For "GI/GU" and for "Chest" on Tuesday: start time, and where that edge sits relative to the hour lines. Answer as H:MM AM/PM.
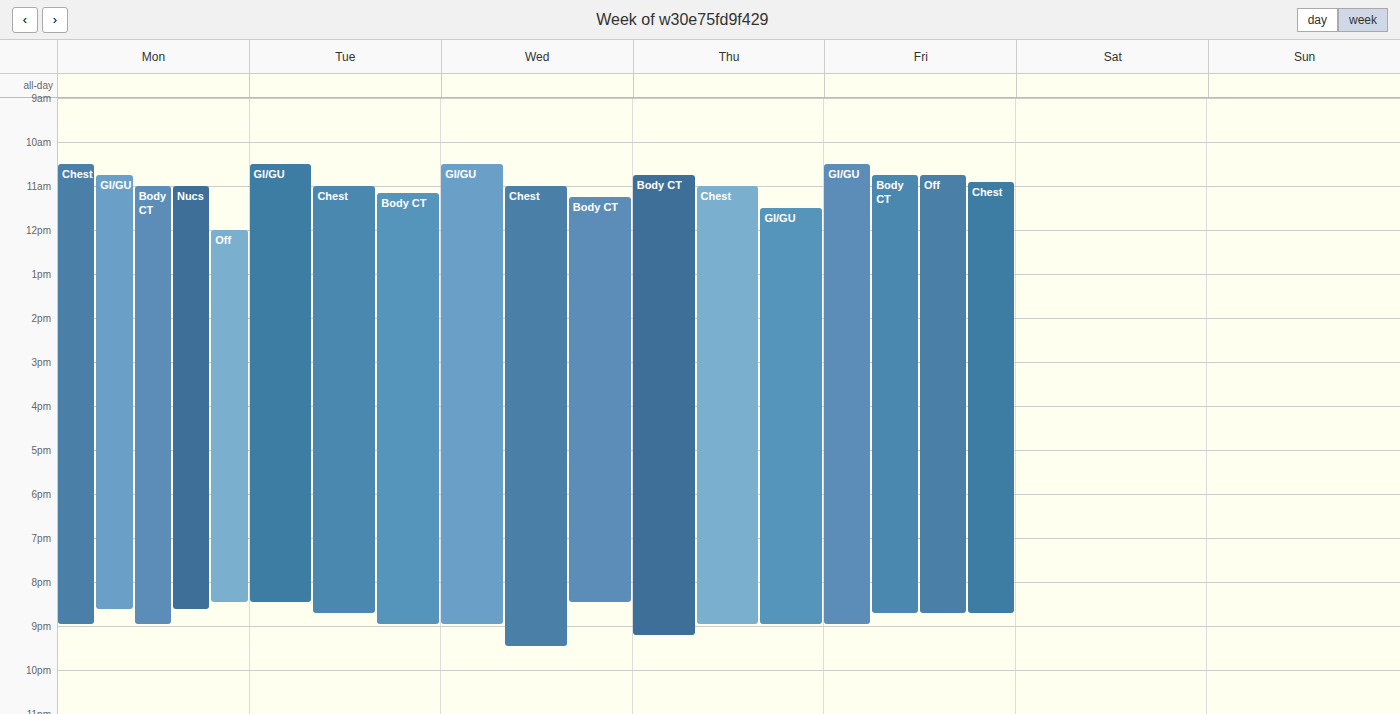
"GI/GU": 10:30 AM, halfway between the 10 AM and 11 AM lines. "Chest": 11:00 AM, exactly on the 11 AM line.